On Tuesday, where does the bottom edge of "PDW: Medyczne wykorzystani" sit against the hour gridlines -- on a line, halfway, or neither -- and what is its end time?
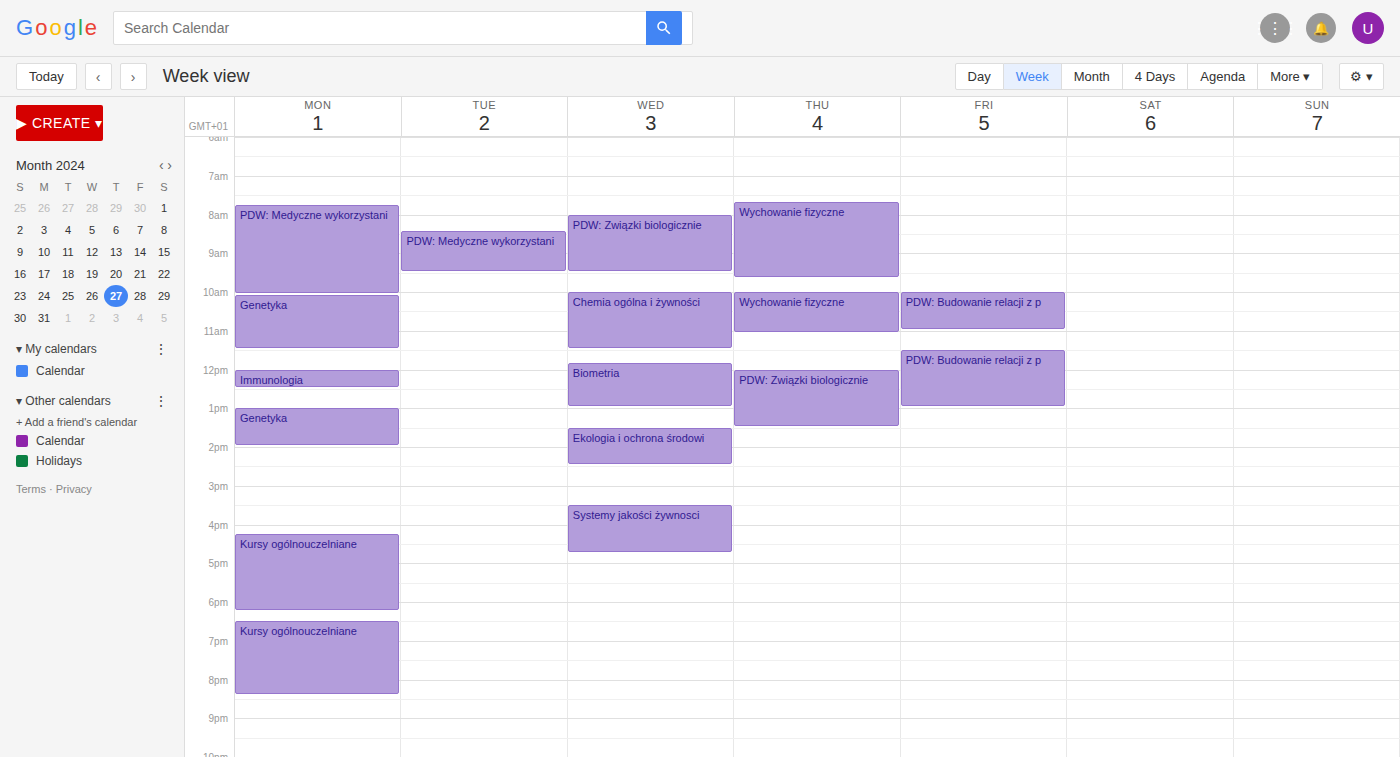
9:30 AM -- halfway between the 9 AM and 10 AM lines.